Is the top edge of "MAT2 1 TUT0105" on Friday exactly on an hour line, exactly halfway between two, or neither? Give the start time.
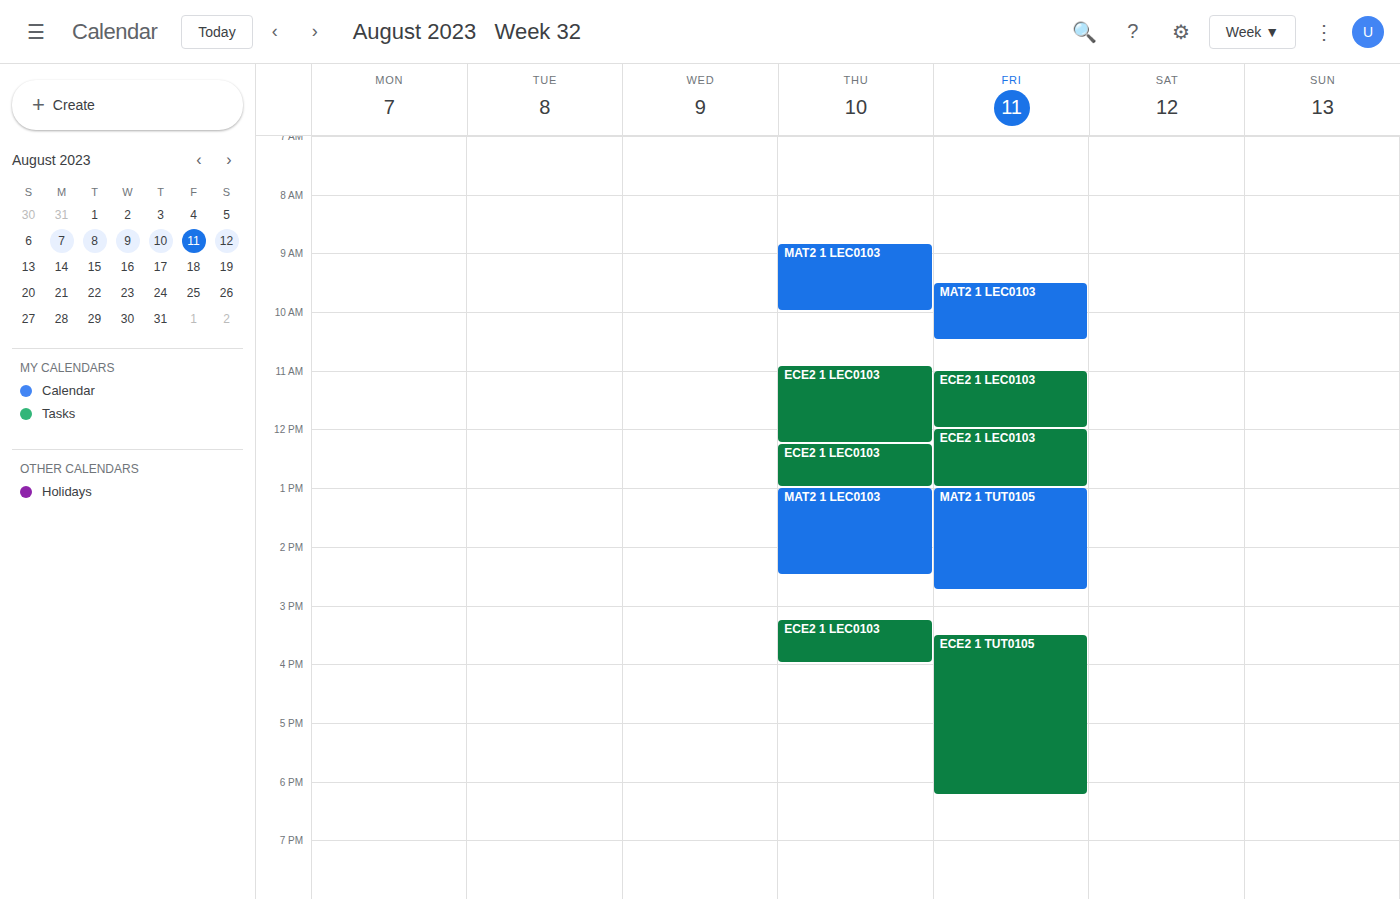
1:00 PM -- exactly on the 1 PM line.